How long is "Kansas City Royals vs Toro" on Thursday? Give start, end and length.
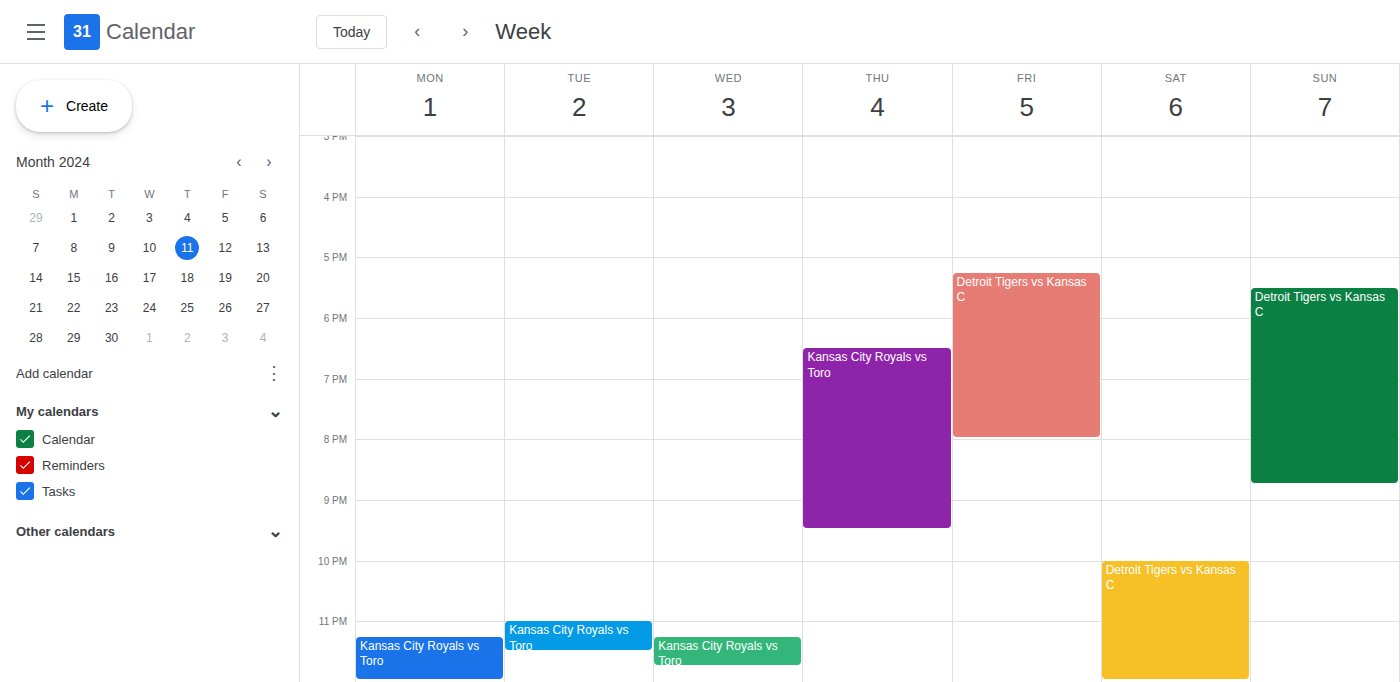
6:30 PM to 9:30 PM, 3 hours